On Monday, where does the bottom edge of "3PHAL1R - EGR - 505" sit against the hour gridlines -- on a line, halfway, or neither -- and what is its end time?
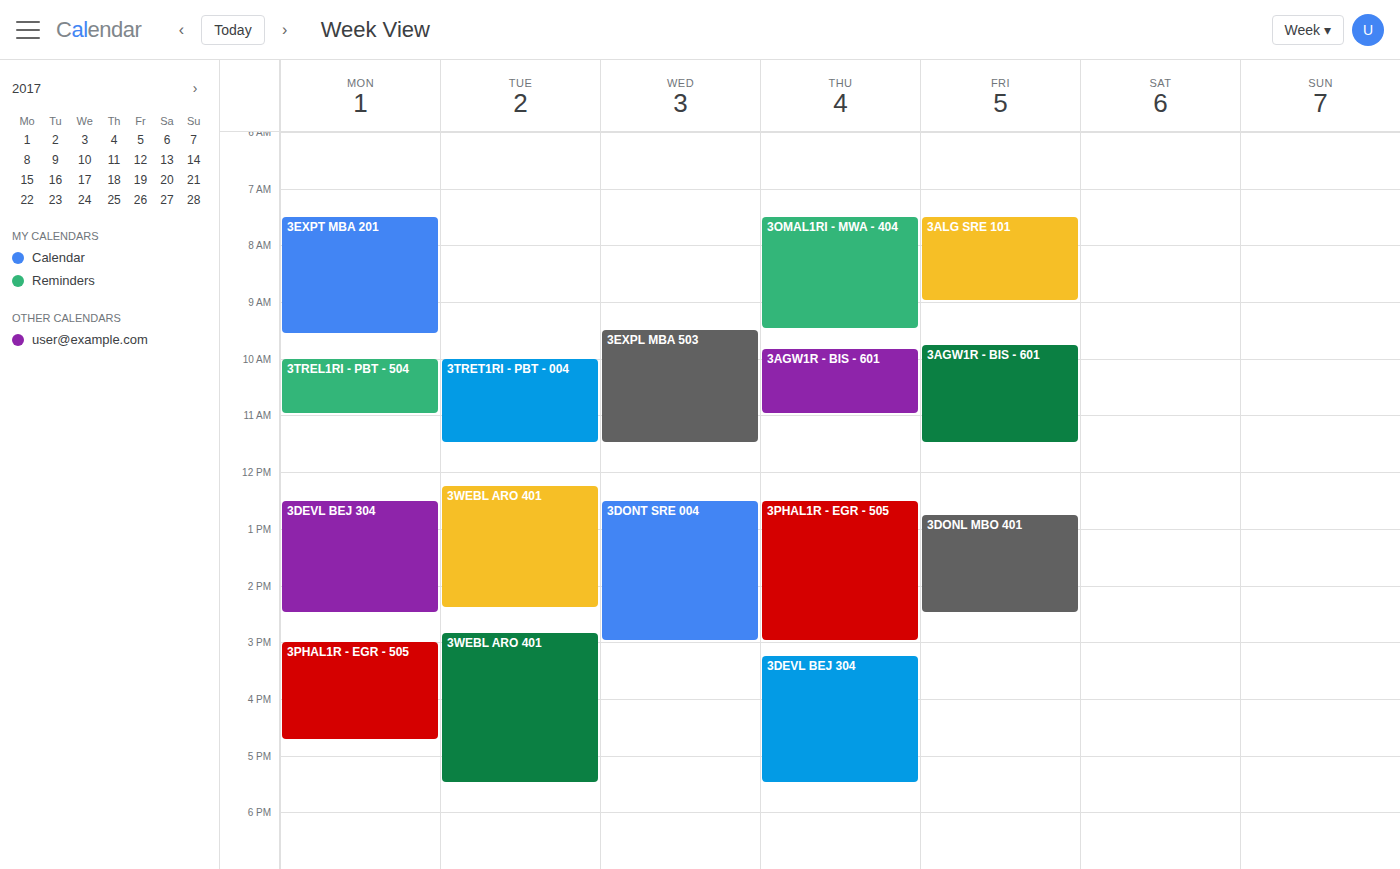
4:45 PM -- neither: three quarters of the way from the 4 PM line to the 5 PM line.